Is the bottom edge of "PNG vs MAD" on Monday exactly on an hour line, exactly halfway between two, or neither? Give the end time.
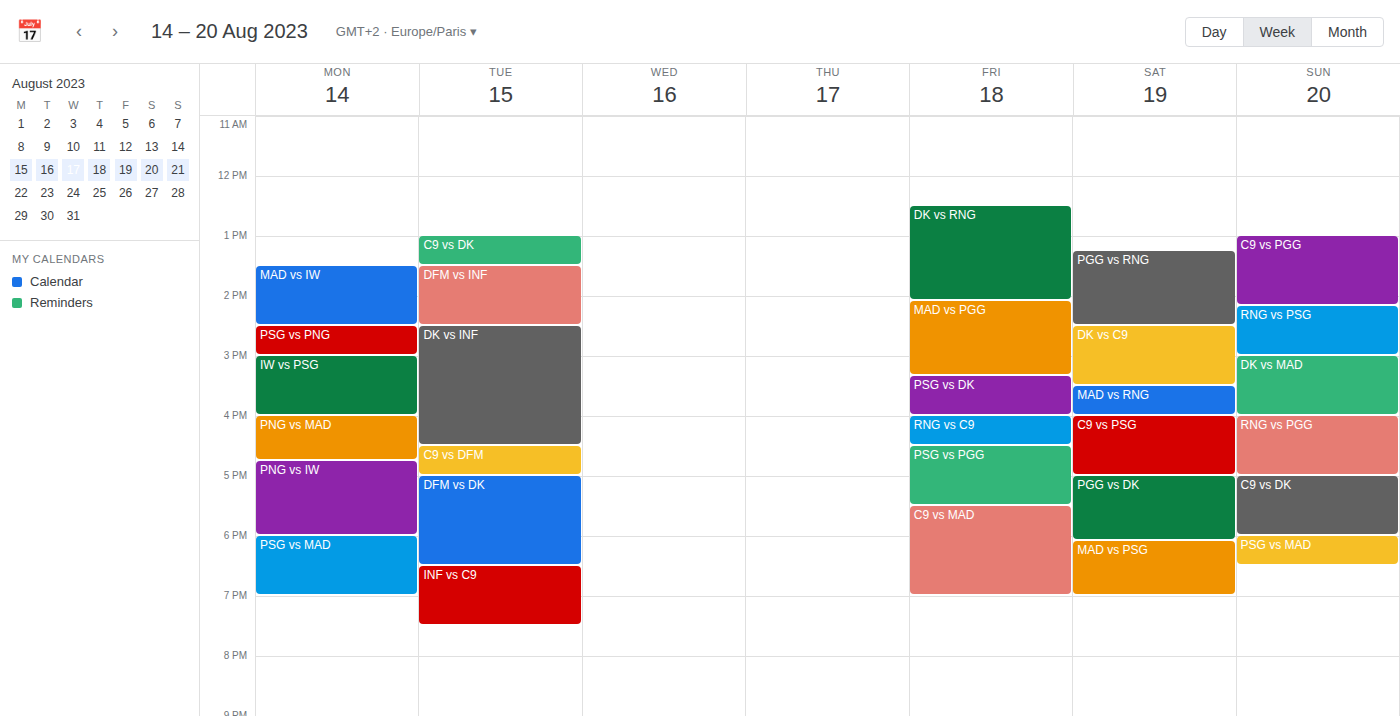
4:45 PM -- neither: three quarters of the way from the 4 PM line to the 5 PM line.